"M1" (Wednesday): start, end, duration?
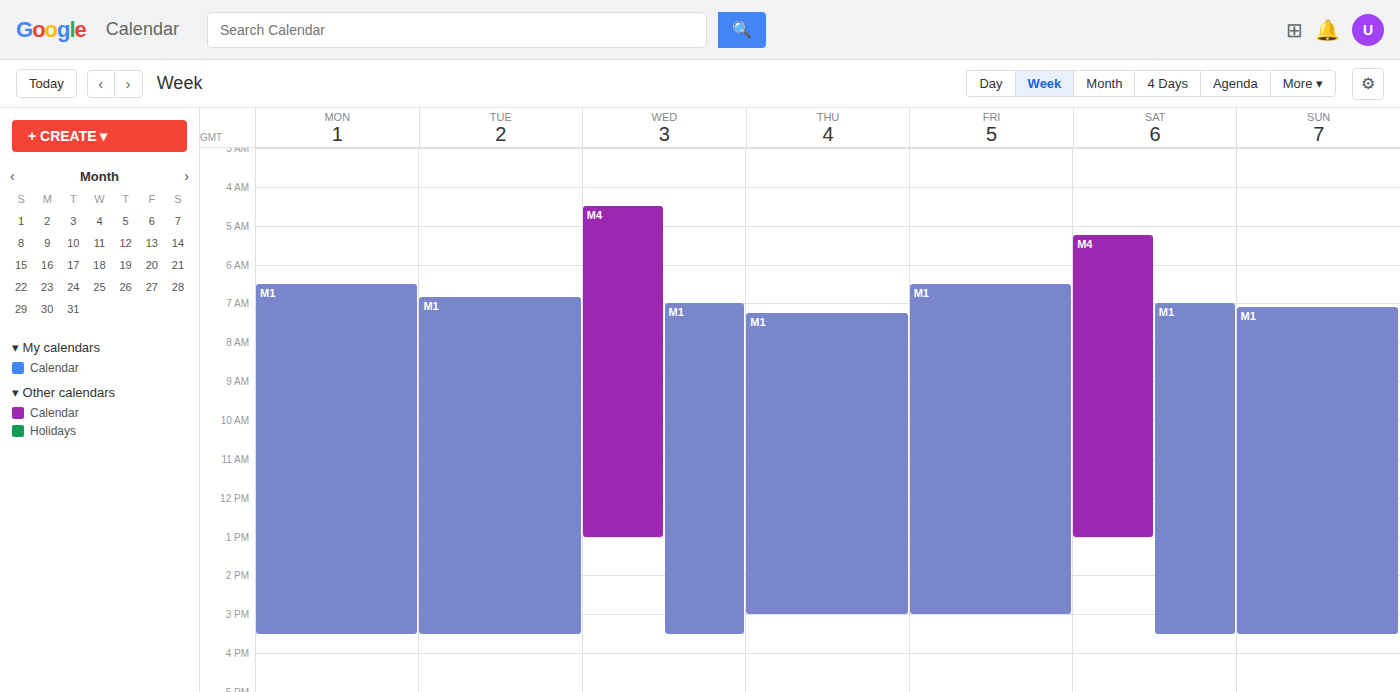
7:00 AM to 3:30 PM, 8 hours 30 minutes